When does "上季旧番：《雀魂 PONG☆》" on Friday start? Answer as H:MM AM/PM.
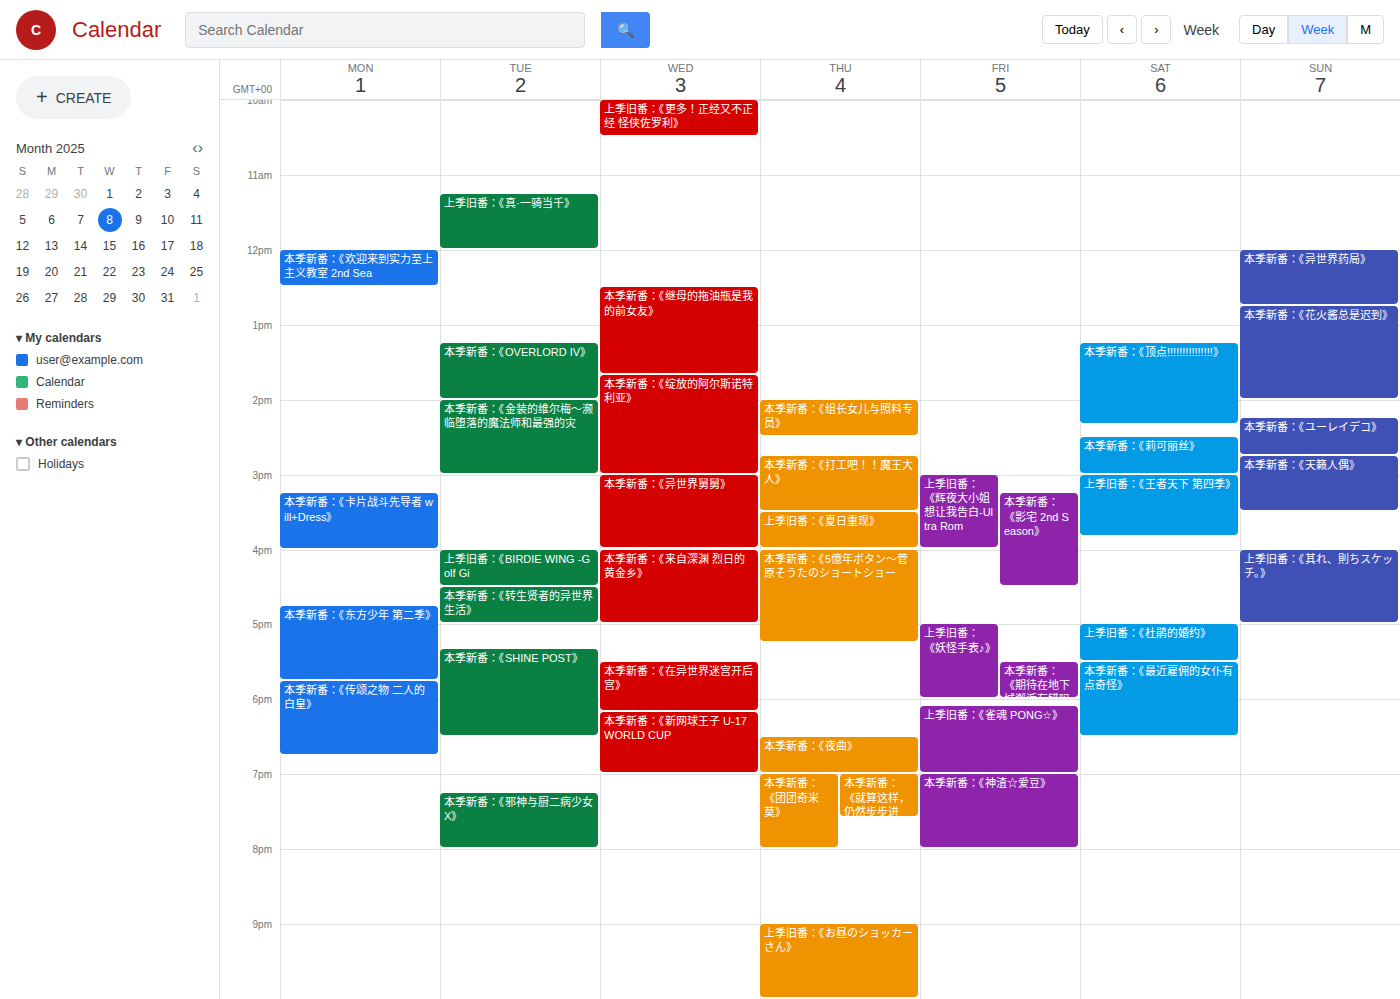
6:05 PM